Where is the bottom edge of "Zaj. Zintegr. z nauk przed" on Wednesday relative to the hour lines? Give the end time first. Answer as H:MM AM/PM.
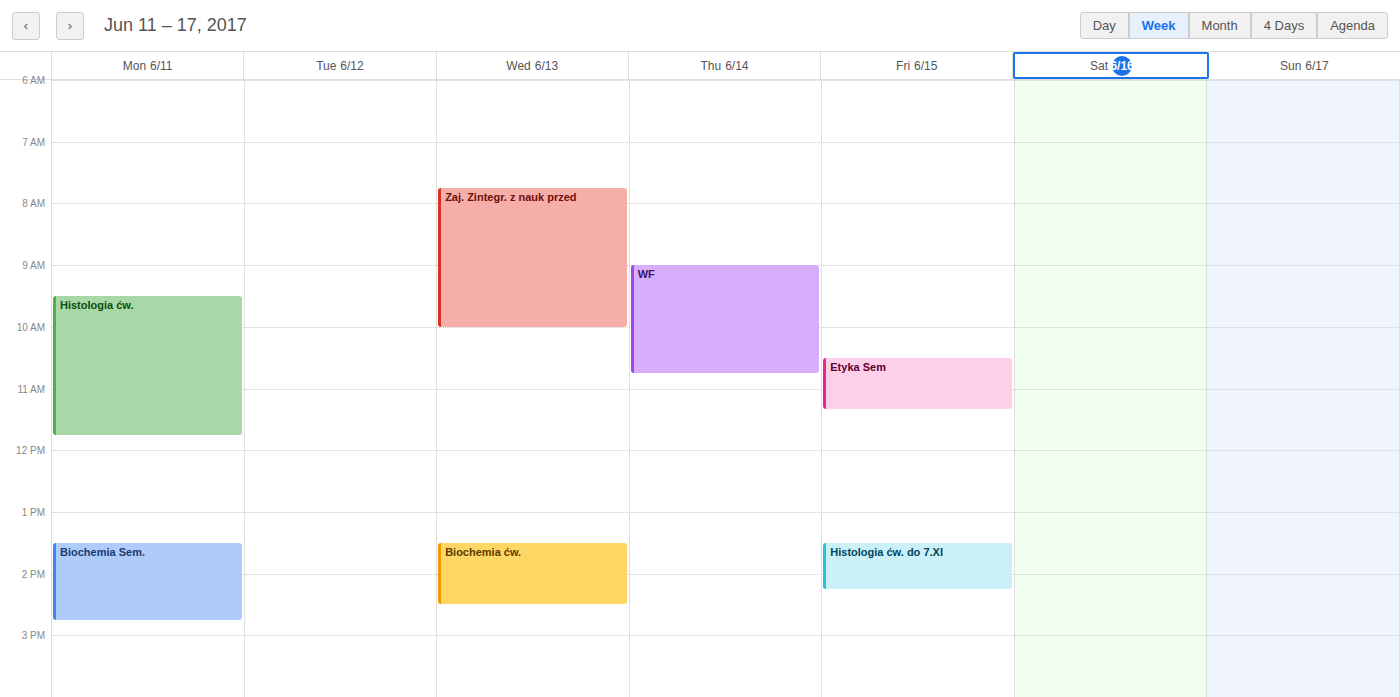
10:00 AM -- exactly on the 10 AM line.